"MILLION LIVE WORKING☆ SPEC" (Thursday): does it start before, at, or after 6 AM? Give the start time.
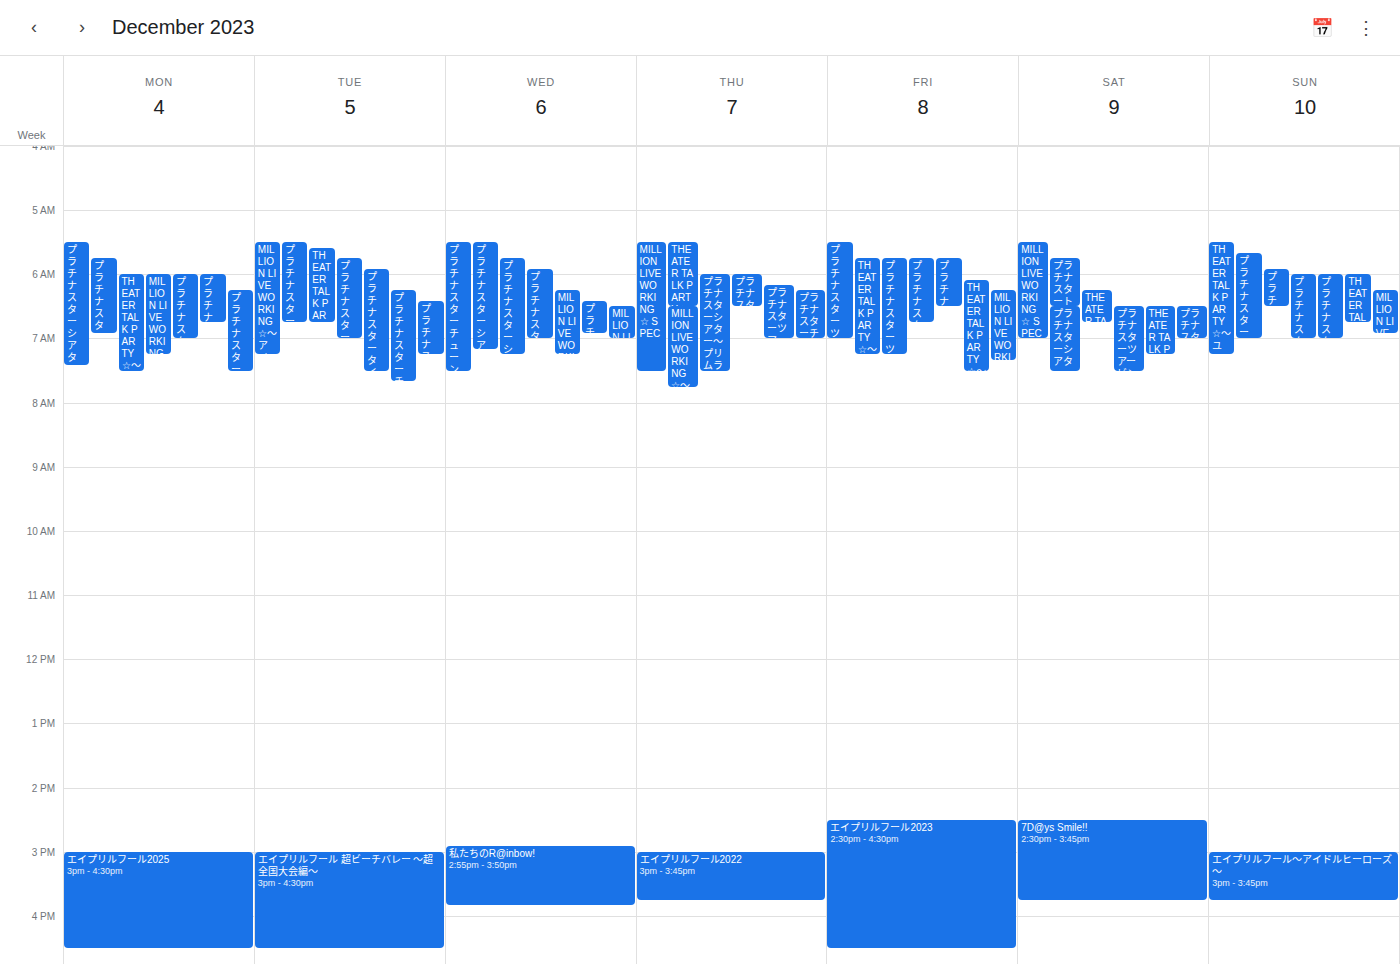
5:30 AM -- before 6 AM, 30 minutes above the 6 AM line.